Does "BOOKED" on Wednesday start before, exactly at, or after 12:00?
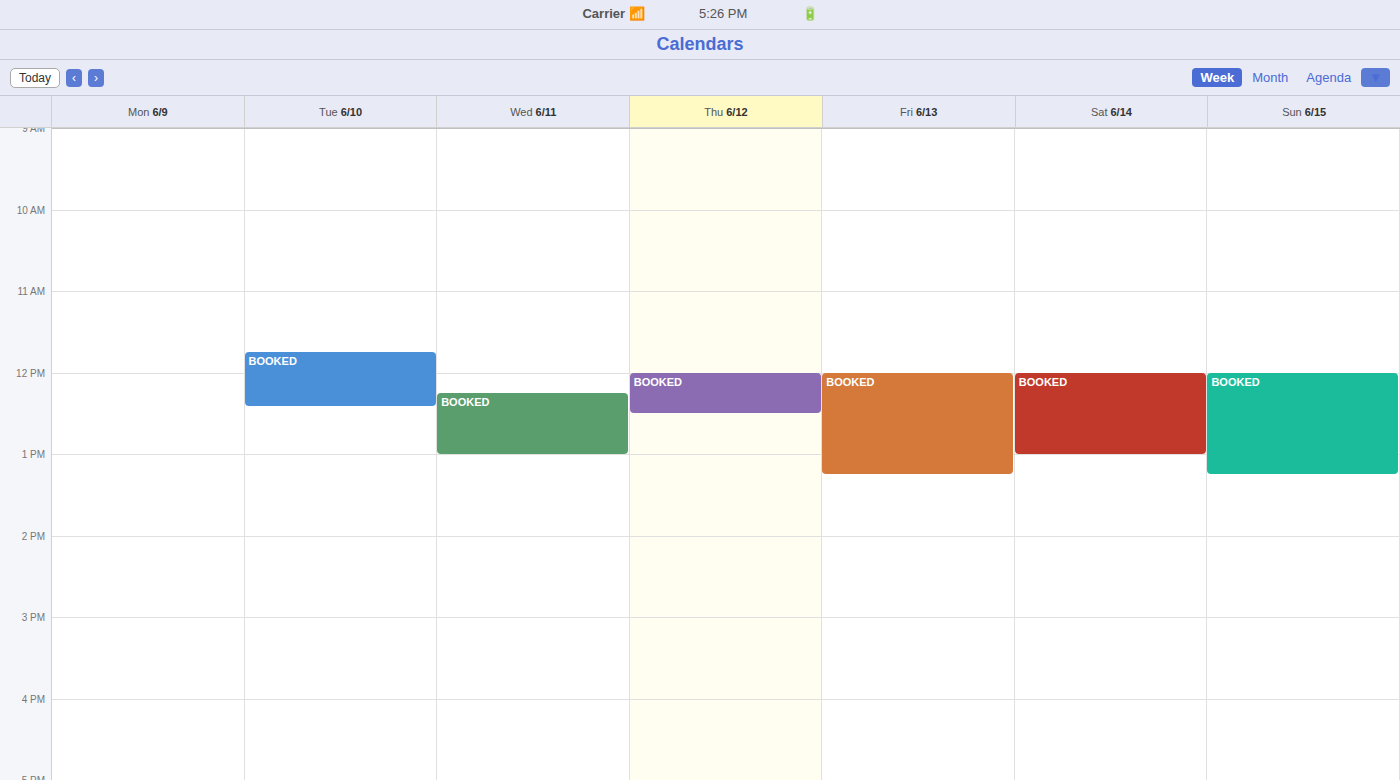
12:15 -- after 12:00, 15 minutes below the 12:00 line.